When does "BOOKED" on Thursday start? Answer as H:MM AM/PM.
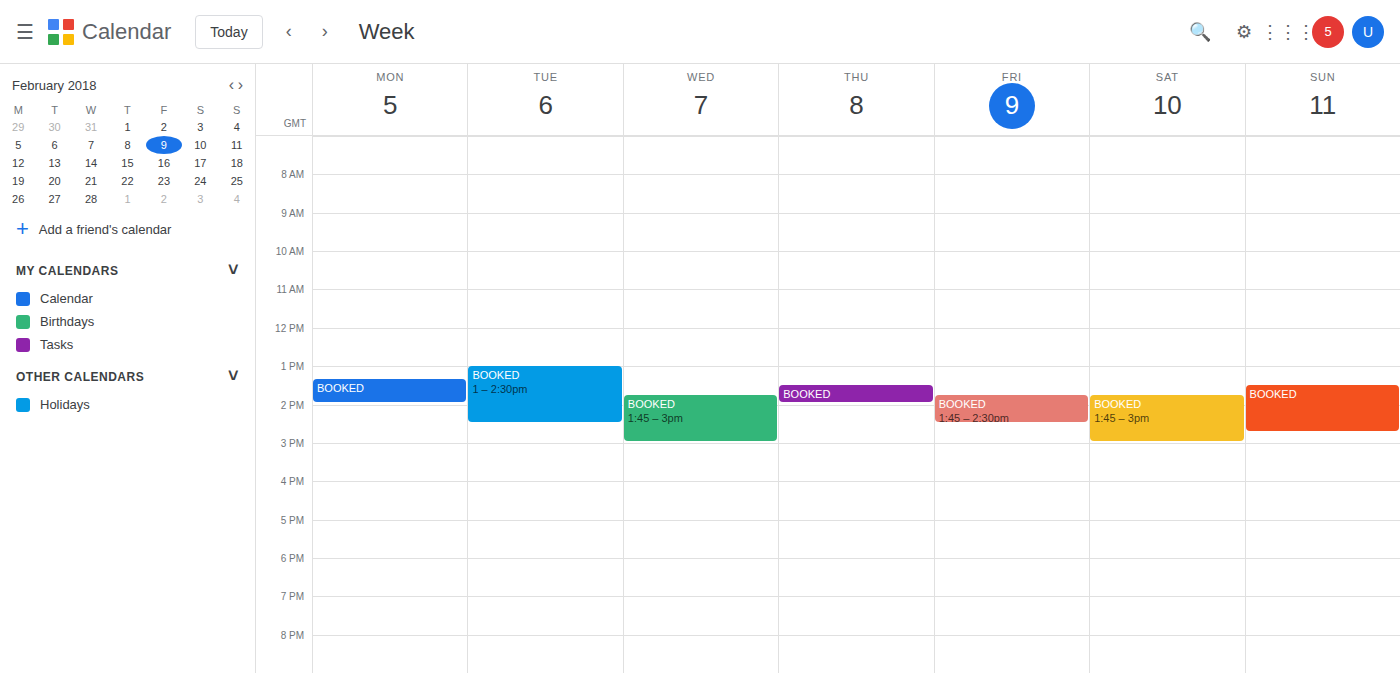
1:30 PM